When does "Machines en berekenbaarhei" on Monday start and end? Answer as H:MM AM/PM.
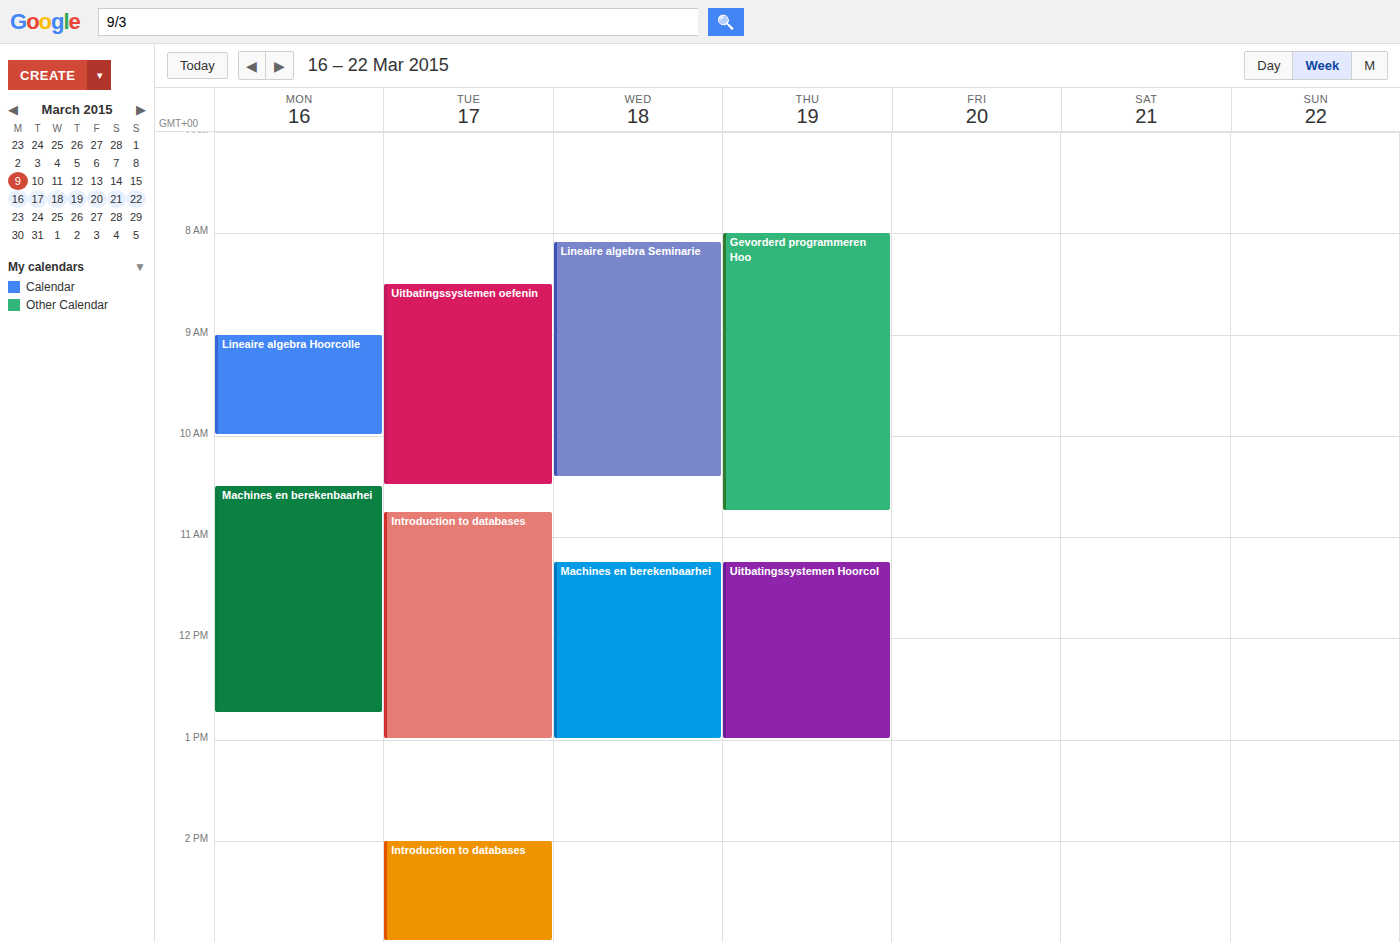
10:30 AM to 12:45 PM